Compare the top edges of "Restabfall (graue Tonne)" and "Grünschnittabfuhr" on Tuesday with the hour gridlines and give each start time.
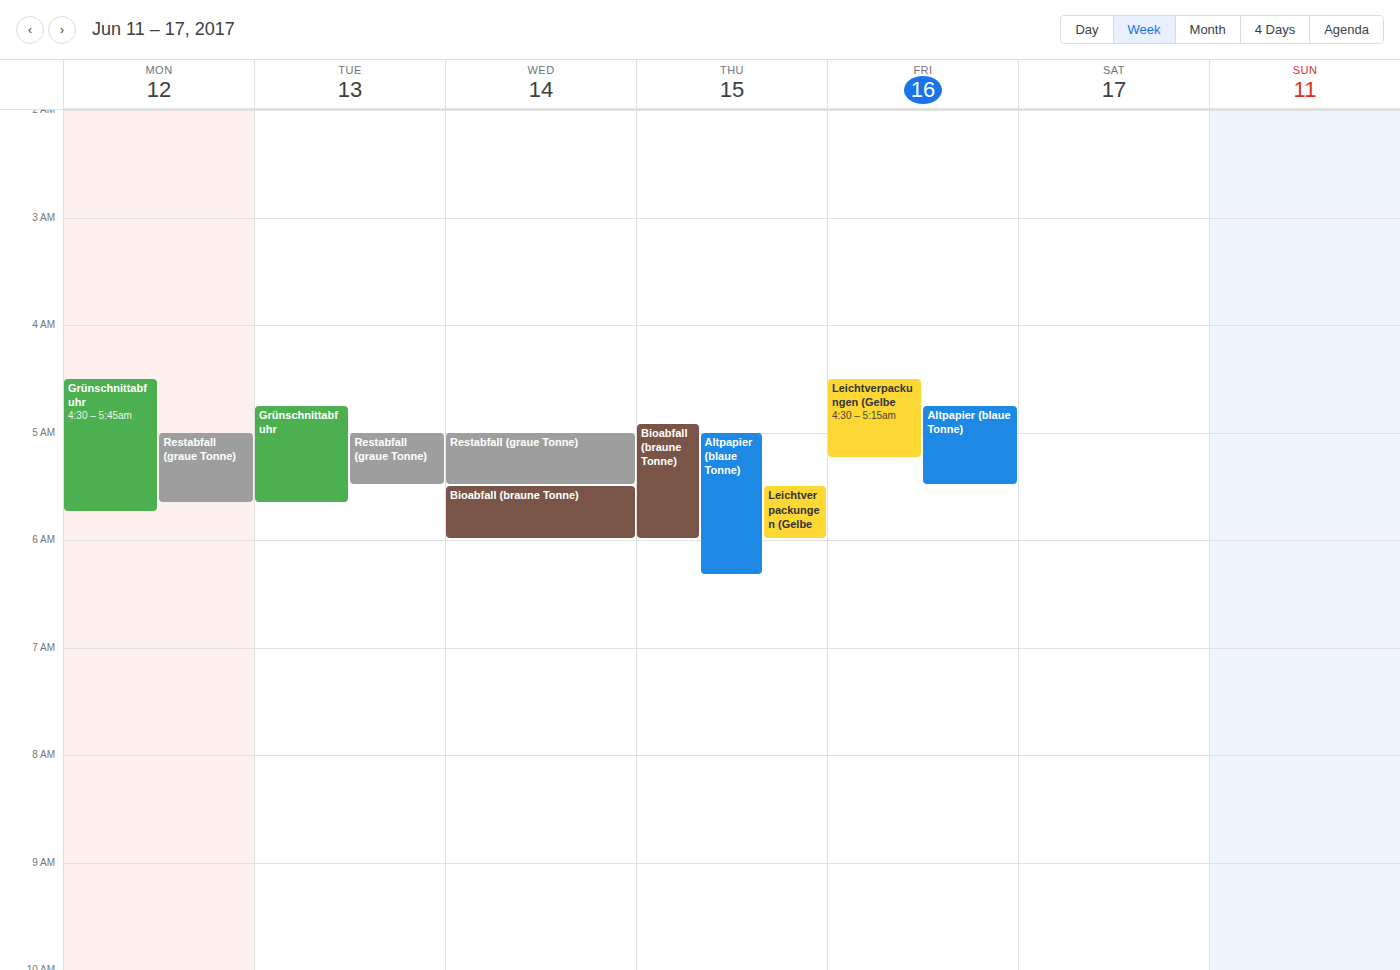
"Restabfall (graue Tonne)": 05:00, exactly on the 05:00 line. "Grünschnittabfuhr": 04:45, neither: three quarters of the way from the 04:00 line to the 05:00 line.